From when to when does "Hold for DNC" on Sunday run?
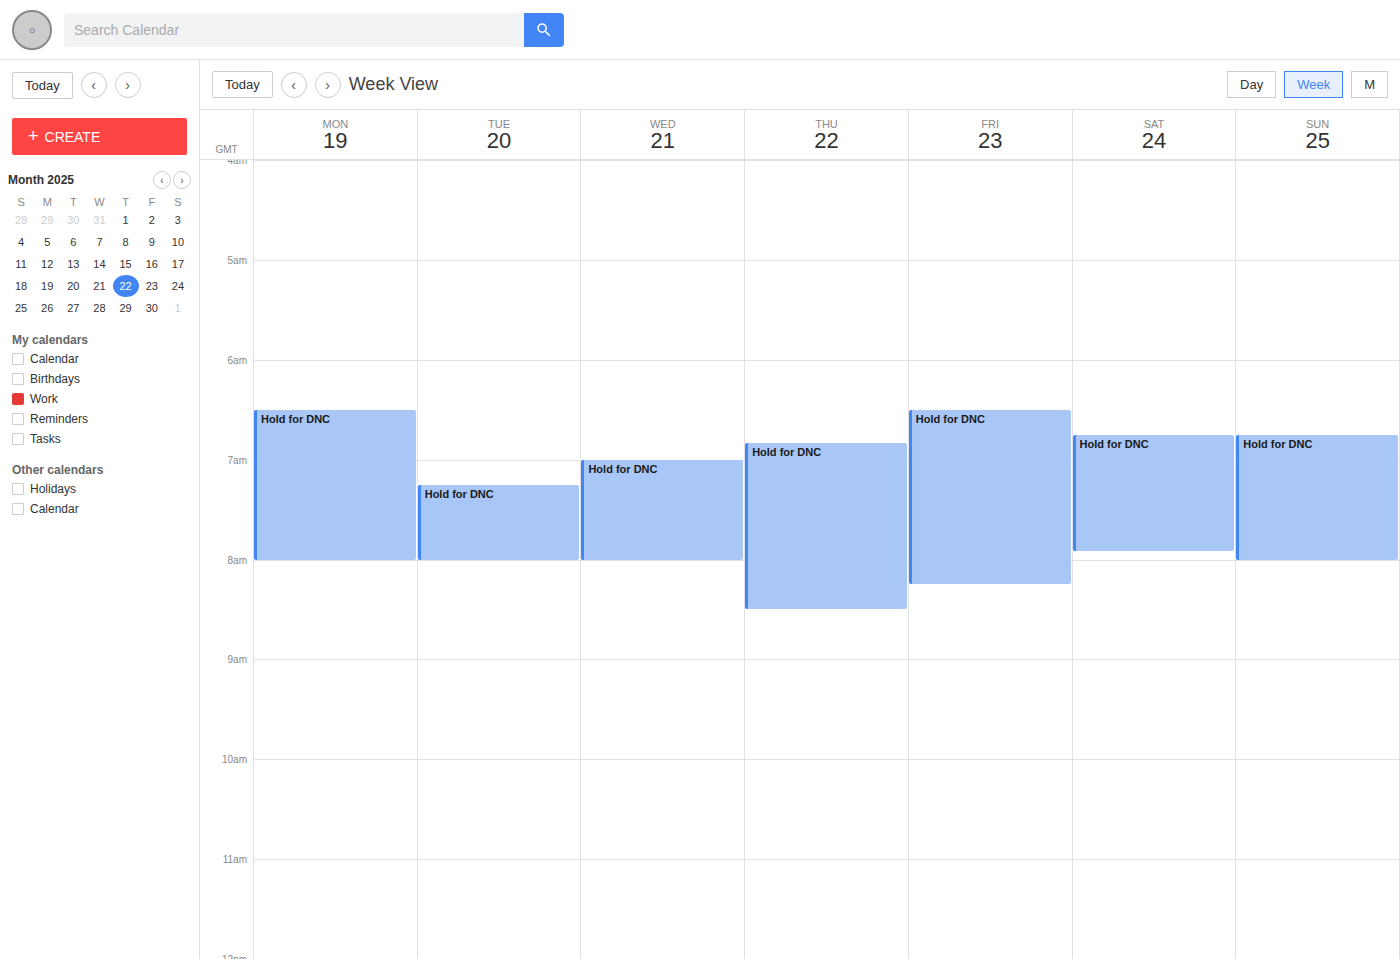
6:45 AM to 8:00 AM